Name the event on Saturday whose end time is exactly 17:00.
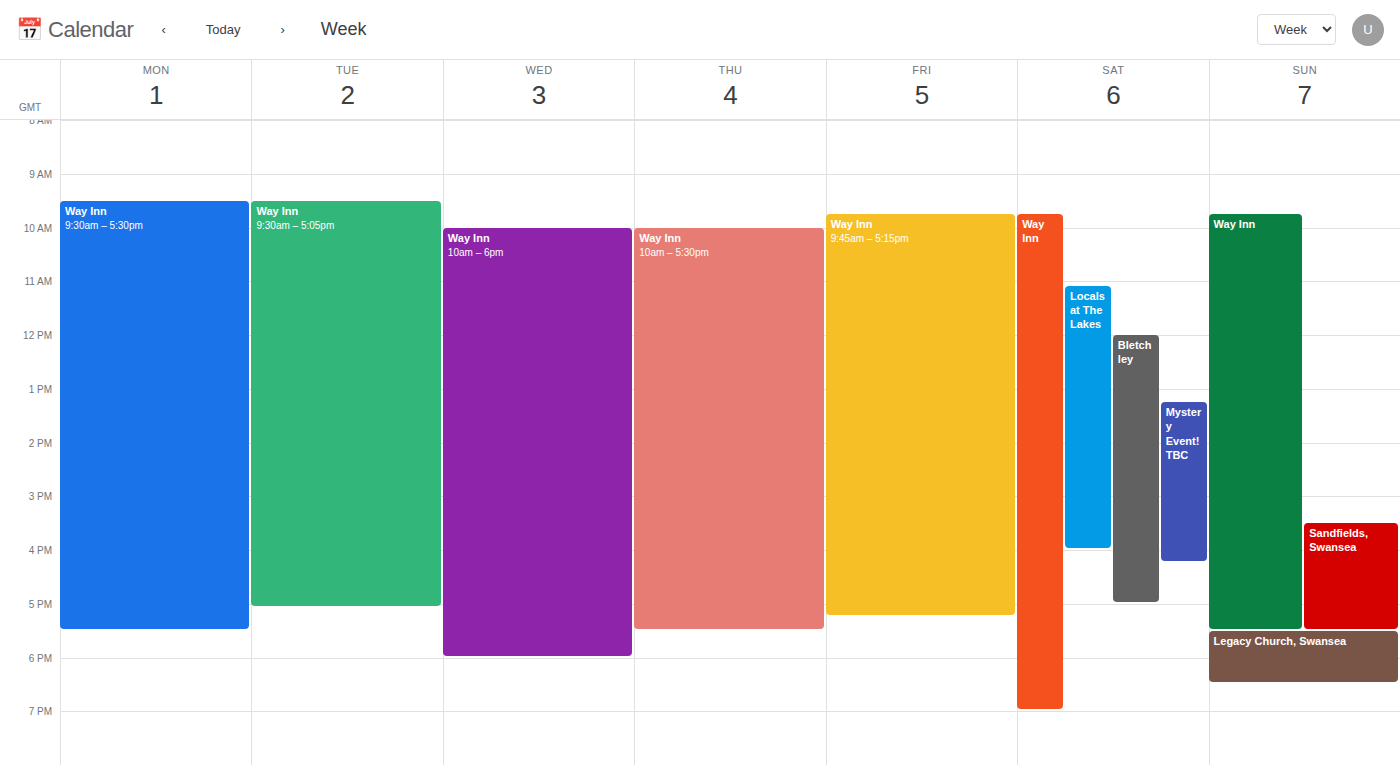
"Bletchley"